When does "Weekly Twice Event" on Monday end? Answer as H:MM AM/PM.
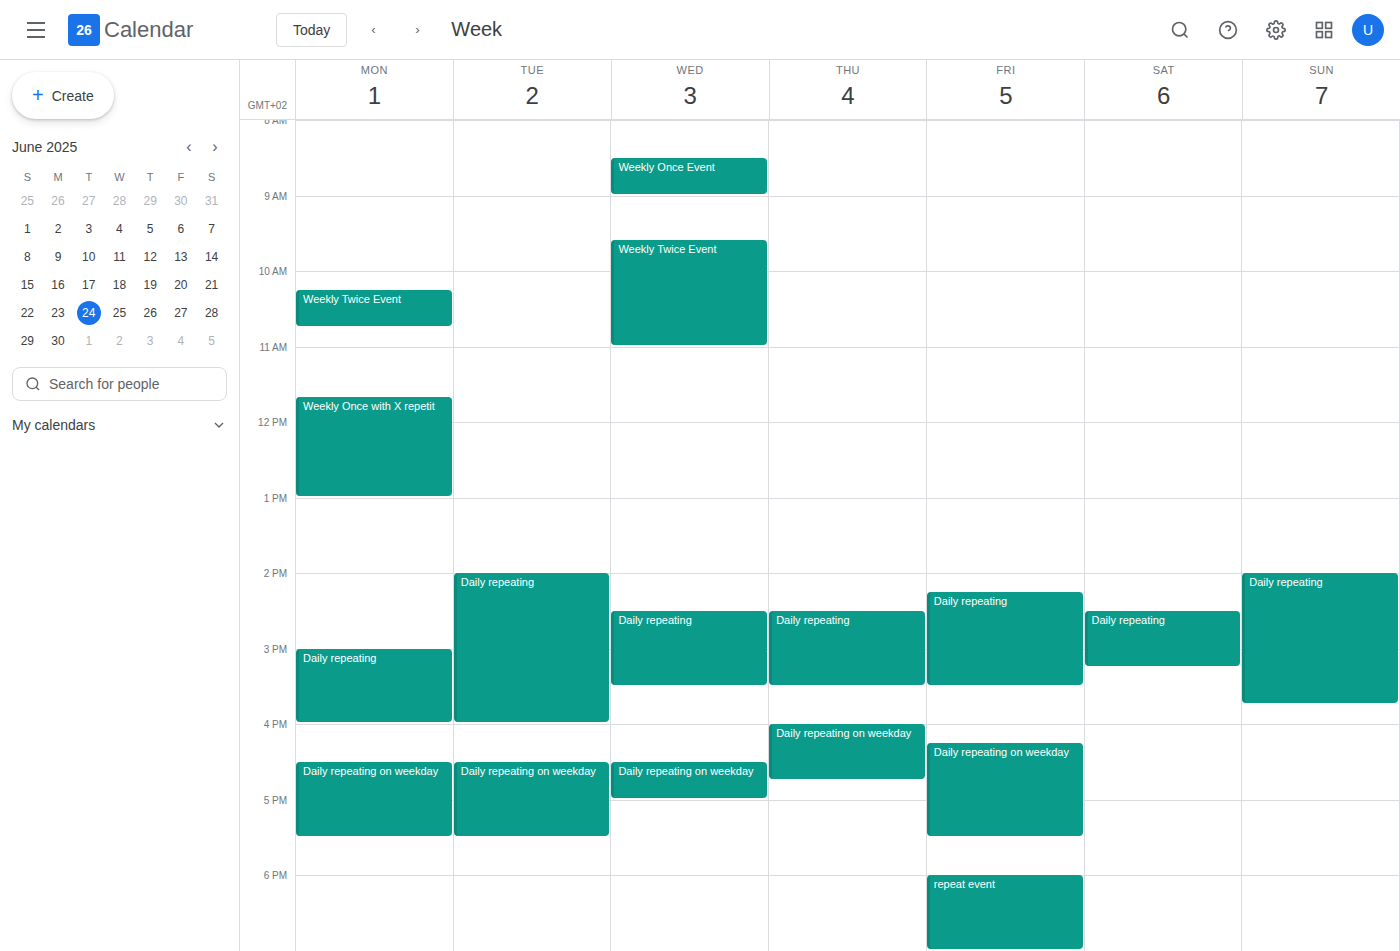
10:45 AM